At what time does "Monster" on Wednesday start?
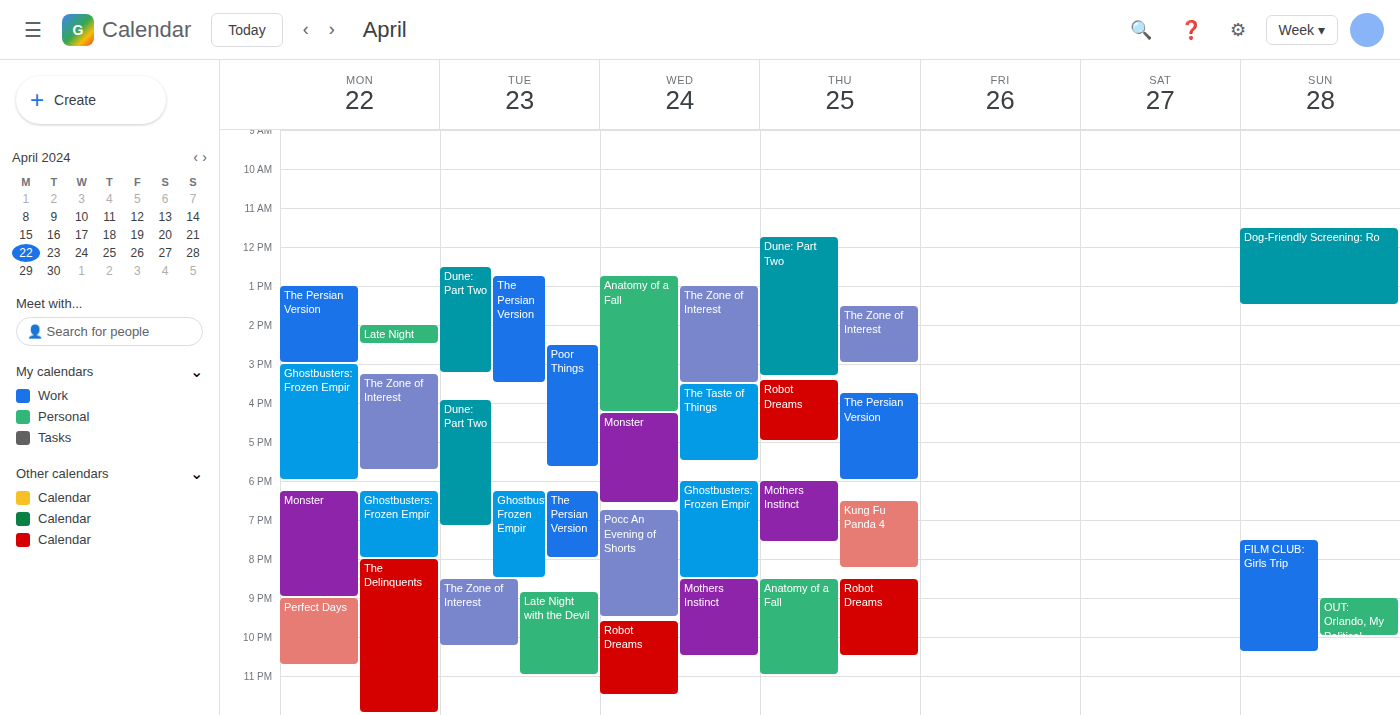
4:15 PM